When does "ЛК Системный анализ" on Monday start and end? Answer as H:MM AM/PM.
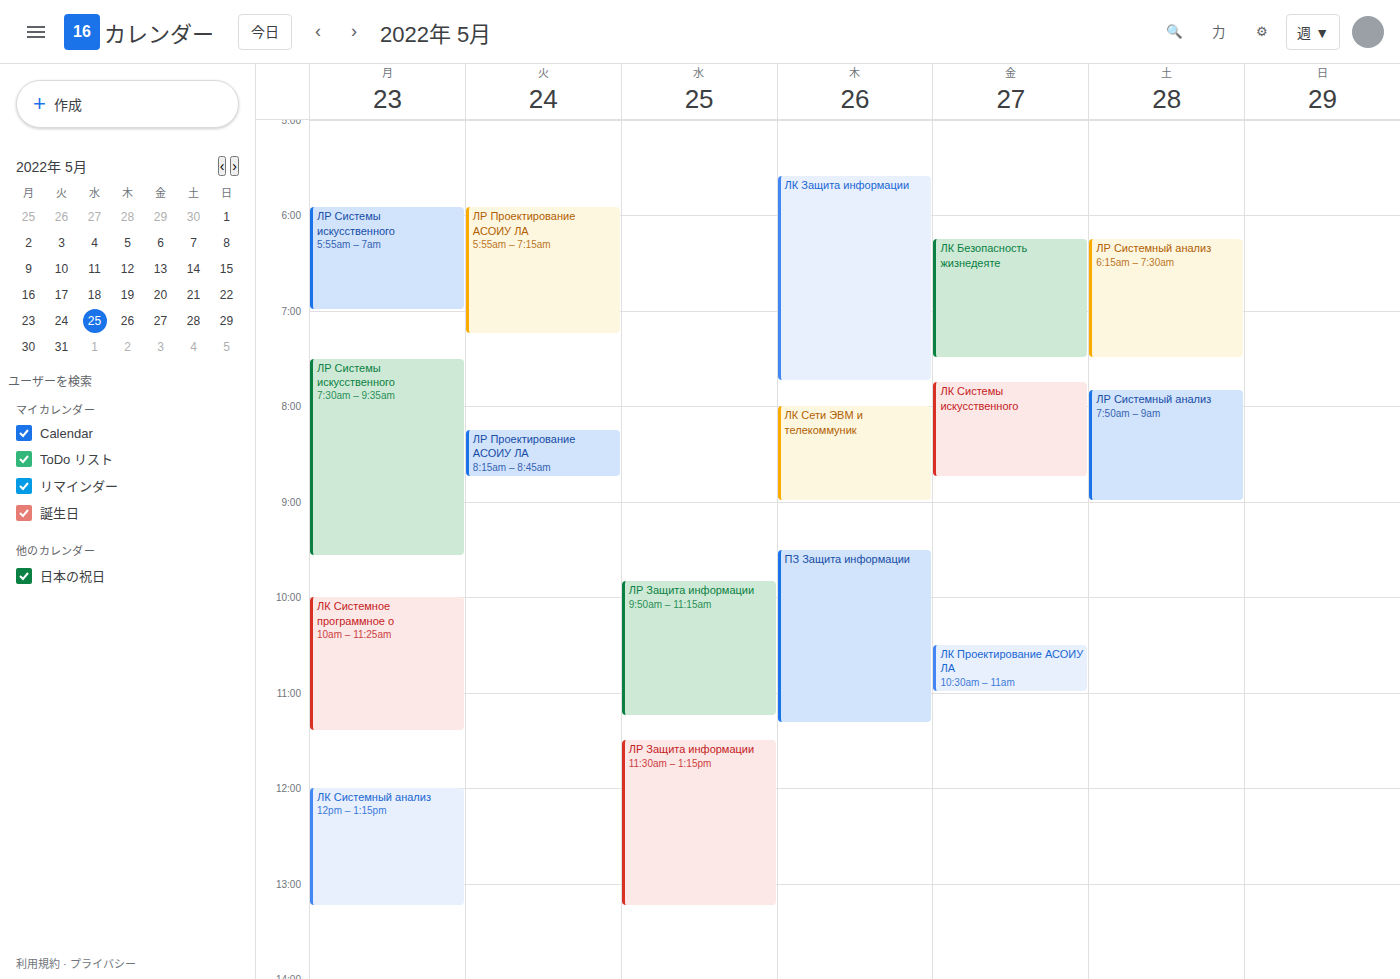
12:00 PM to 1:15 PM